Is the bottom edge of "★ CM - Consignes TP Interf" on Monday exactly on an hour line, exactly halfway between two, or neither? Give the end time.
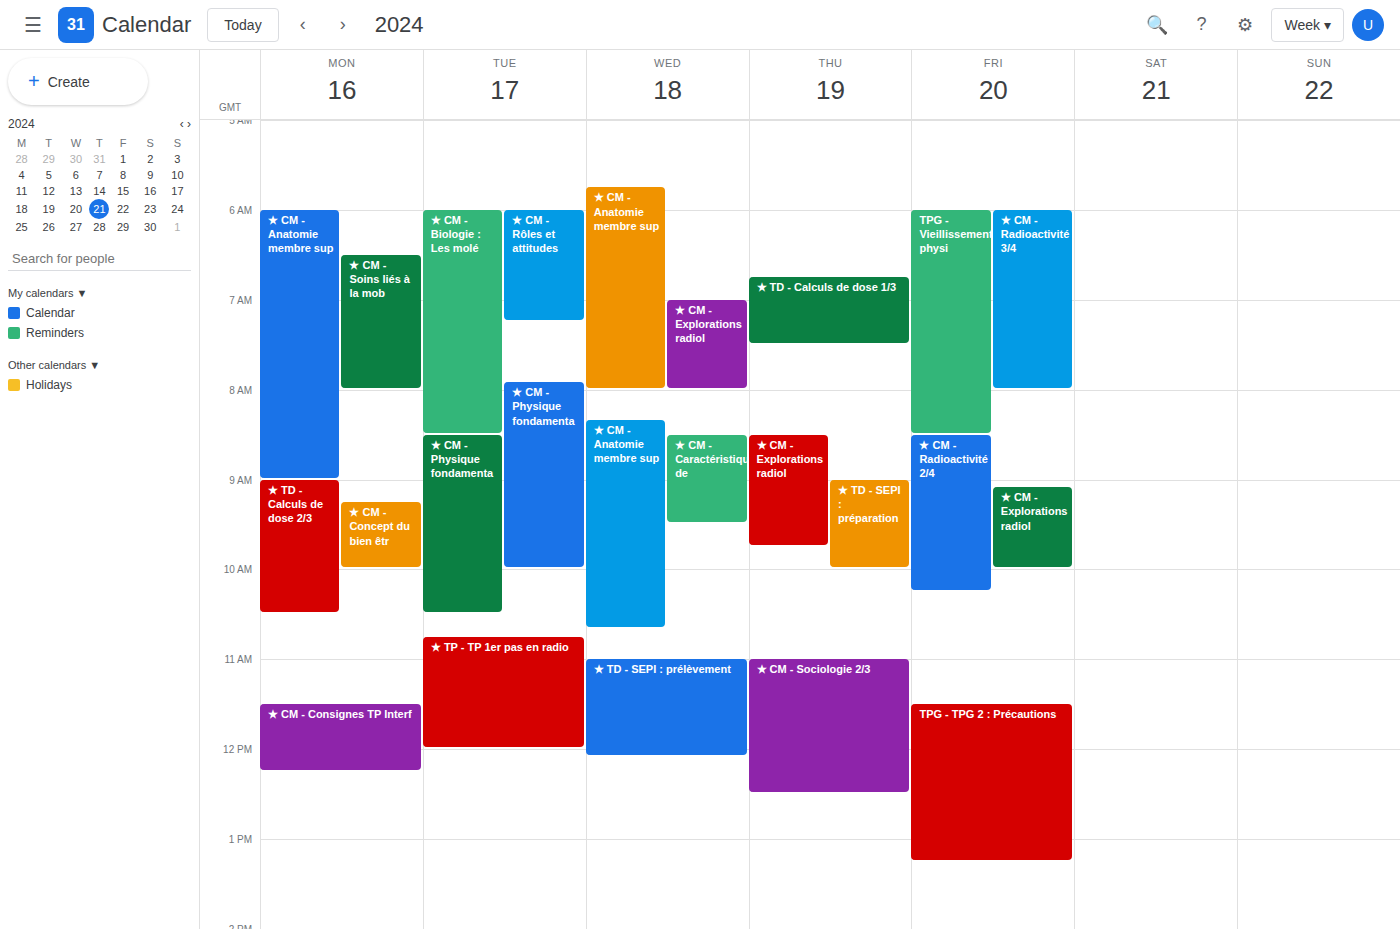
12:15 PM -- neither: a quarter of the way from the 12 PM line to the 1 PM line.